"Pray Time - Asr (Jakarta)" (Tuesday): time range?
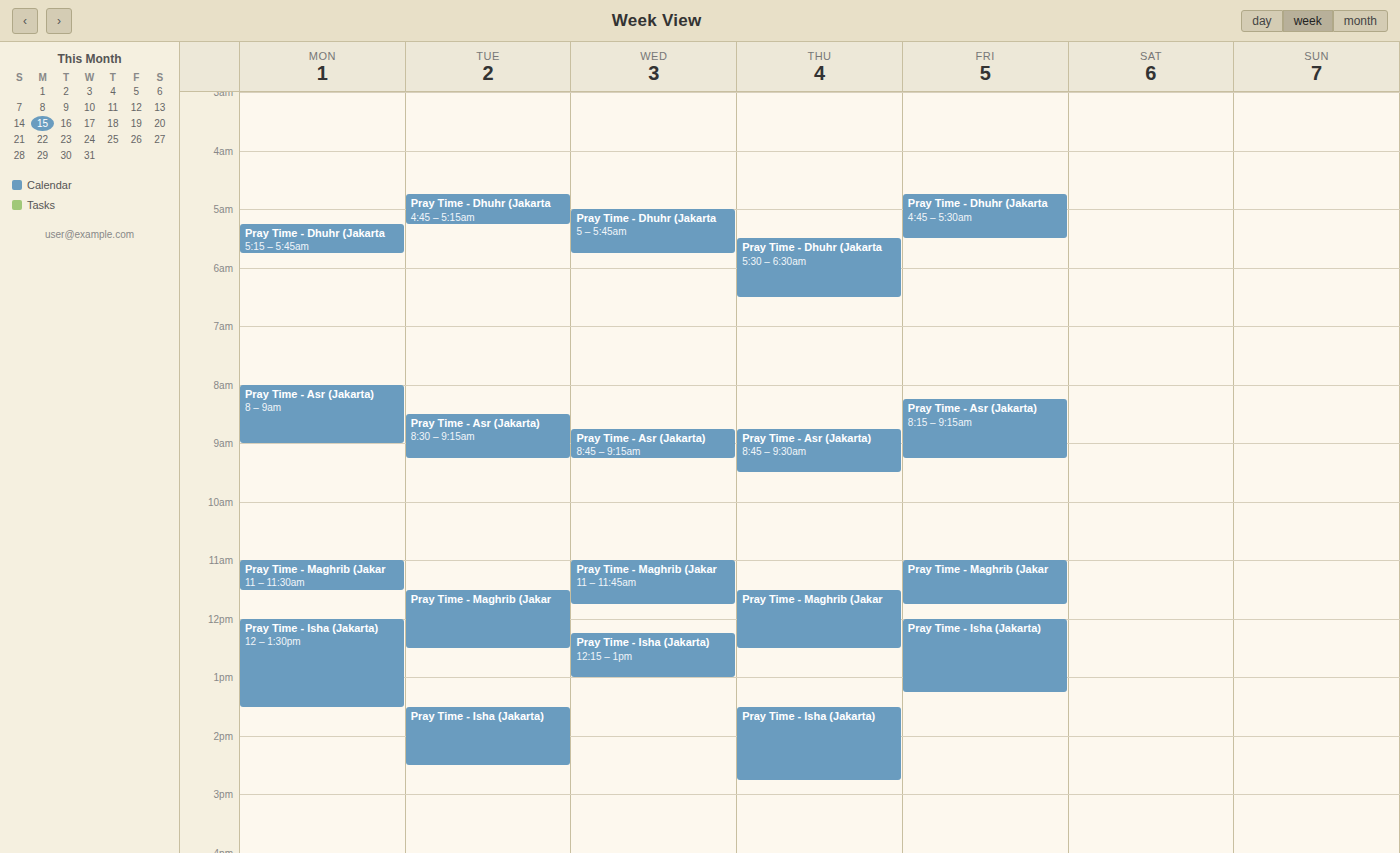
8:30 AM to 9:15 AM